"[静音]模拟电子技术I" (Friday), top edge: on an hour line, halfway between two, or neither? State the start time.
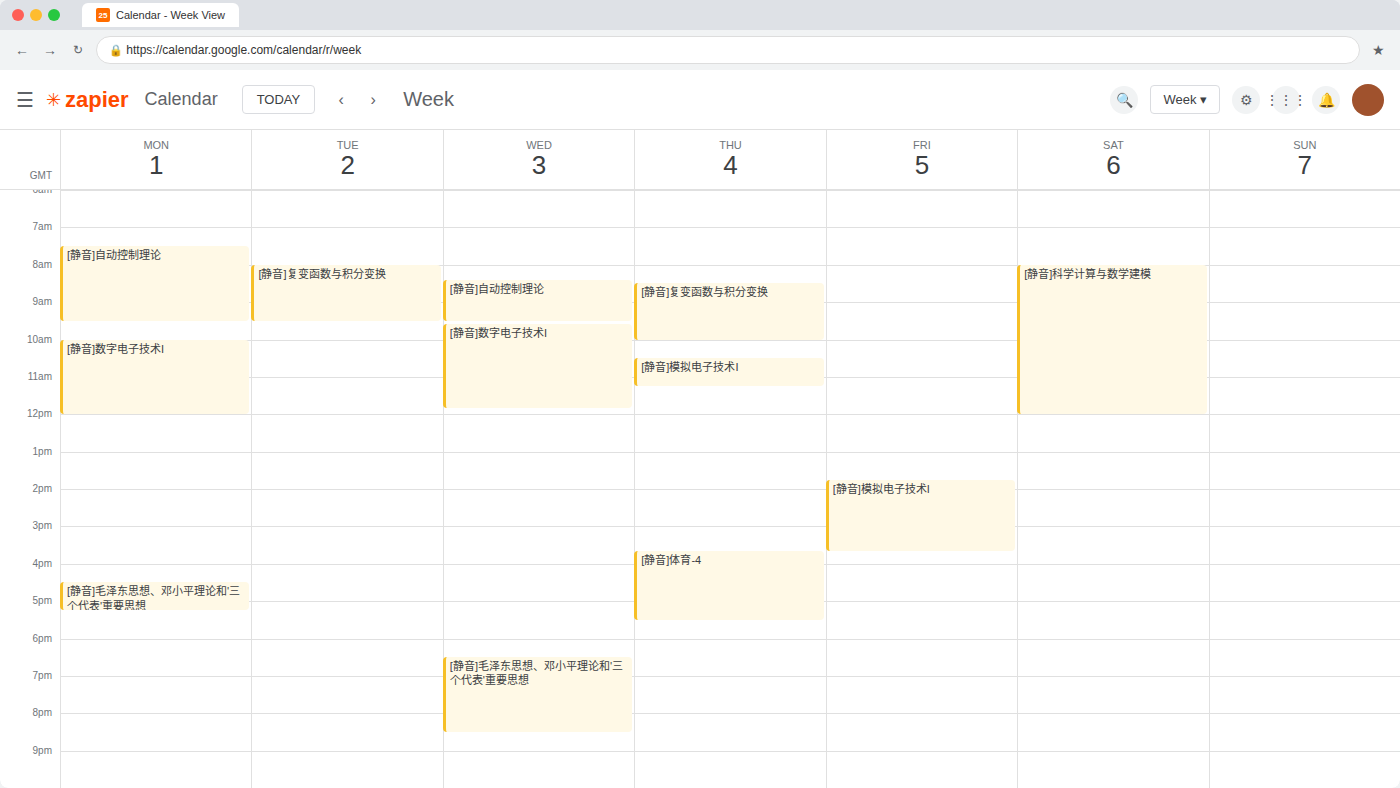
1:45 PM -- neither: three quarters of the way from the 1 PM line to the 2 PM line.